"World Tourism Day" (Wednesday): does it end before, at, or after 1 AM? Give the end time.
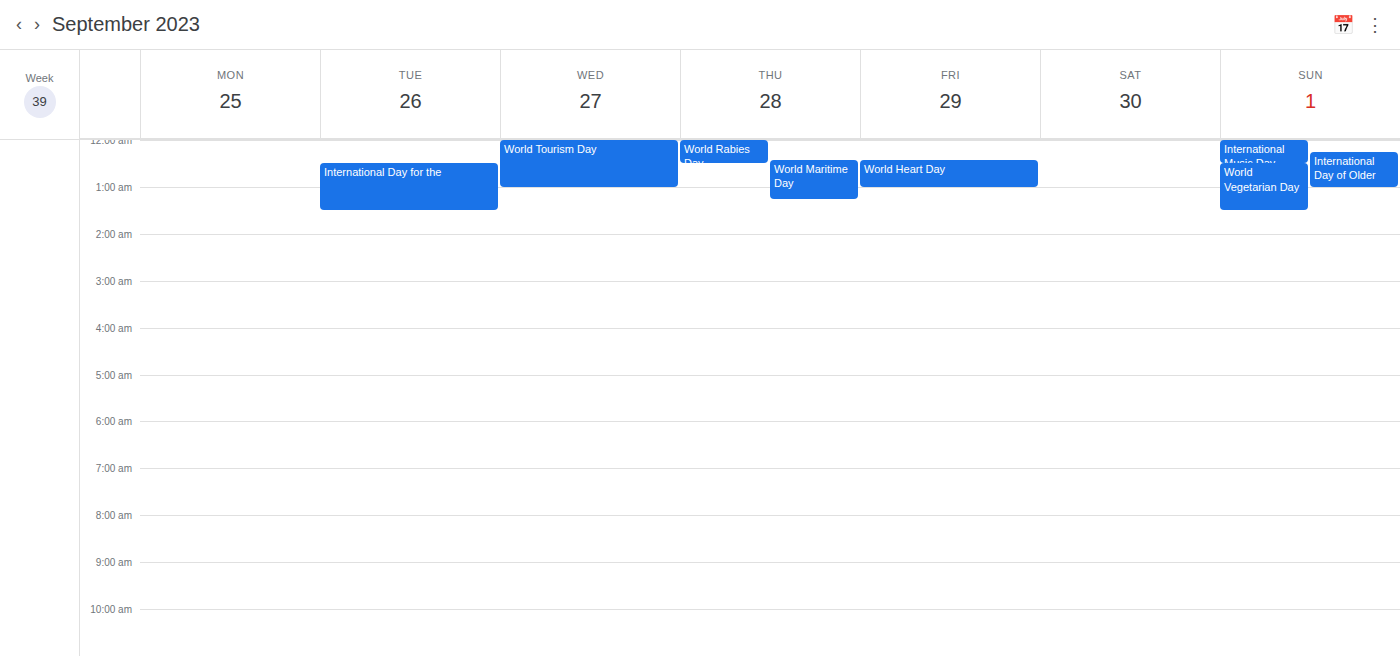
1:00 AM -- exactly at 1 AM, on the 1 AM line.